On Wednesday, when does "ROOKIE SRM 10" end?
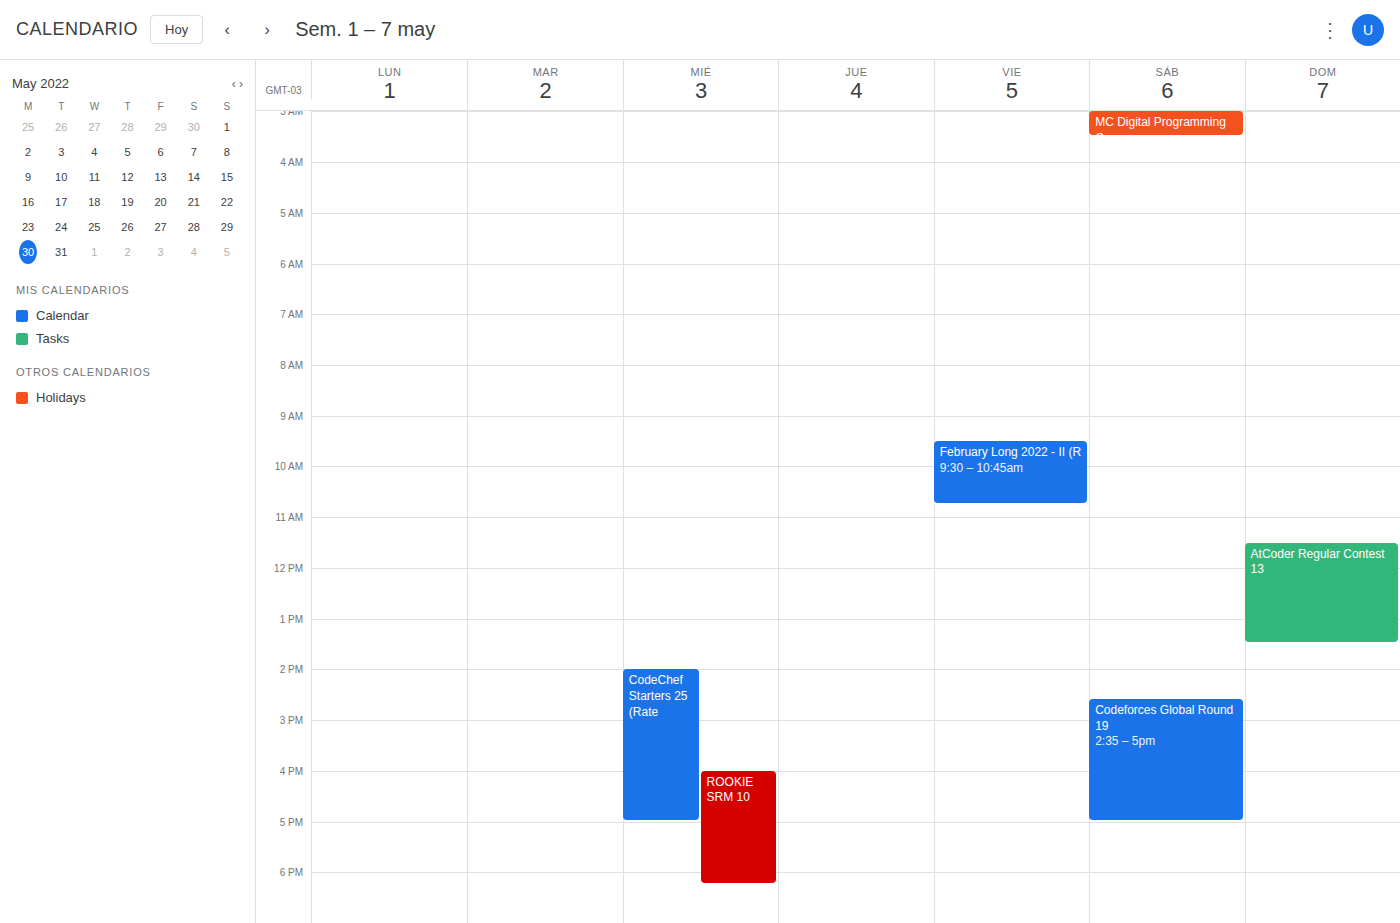
6:15 PM